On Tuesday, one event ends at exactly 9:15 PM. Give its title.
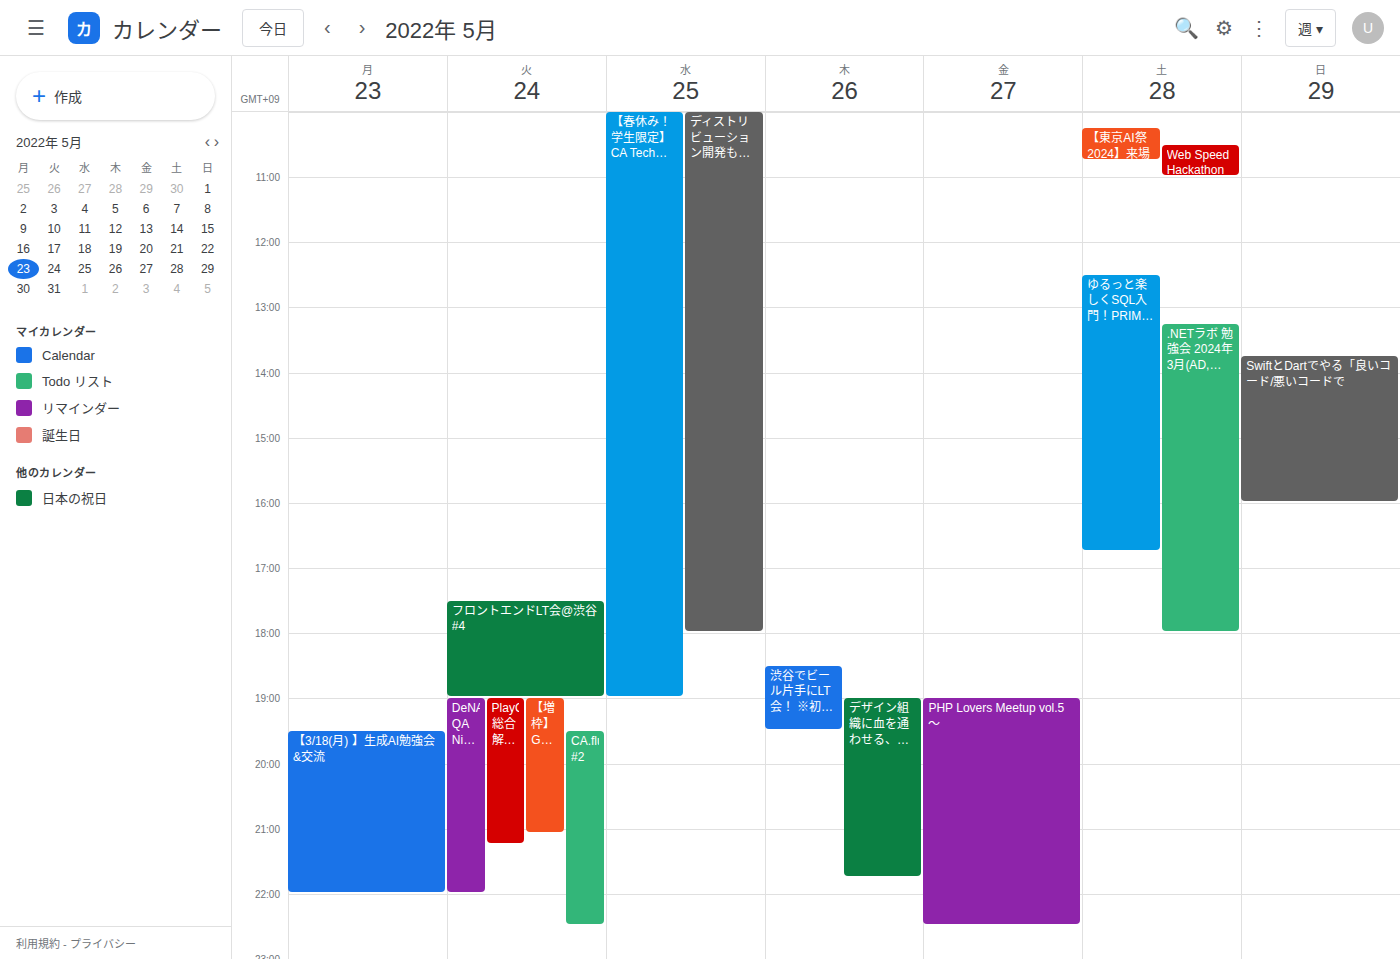
"PlayCanvas総合解説本 出版記念イベント"